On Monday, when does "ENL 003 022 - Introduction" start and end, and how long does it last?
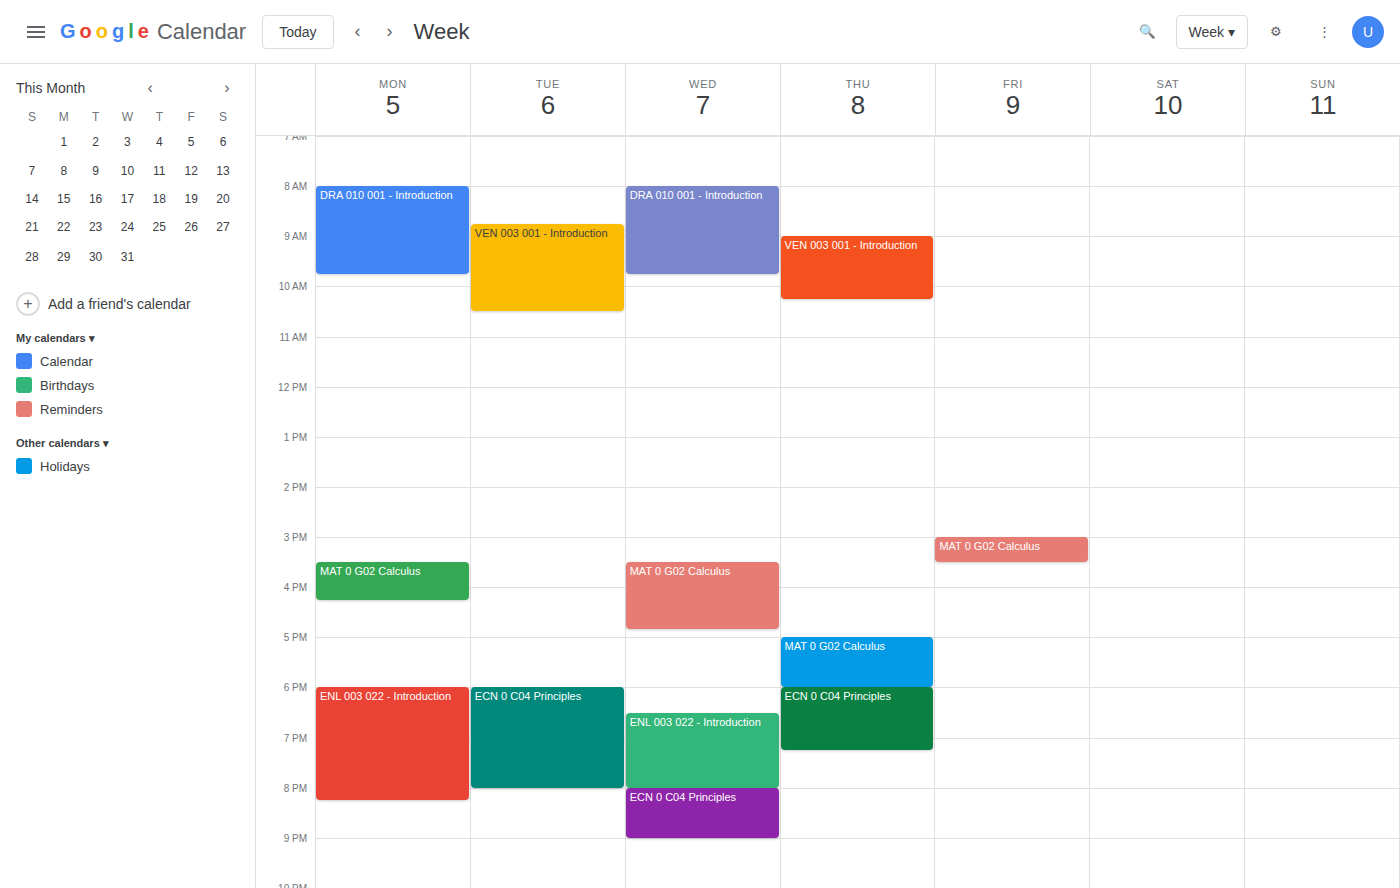
6:00 PM to 8:15 PM, 2 hours 15 minutes